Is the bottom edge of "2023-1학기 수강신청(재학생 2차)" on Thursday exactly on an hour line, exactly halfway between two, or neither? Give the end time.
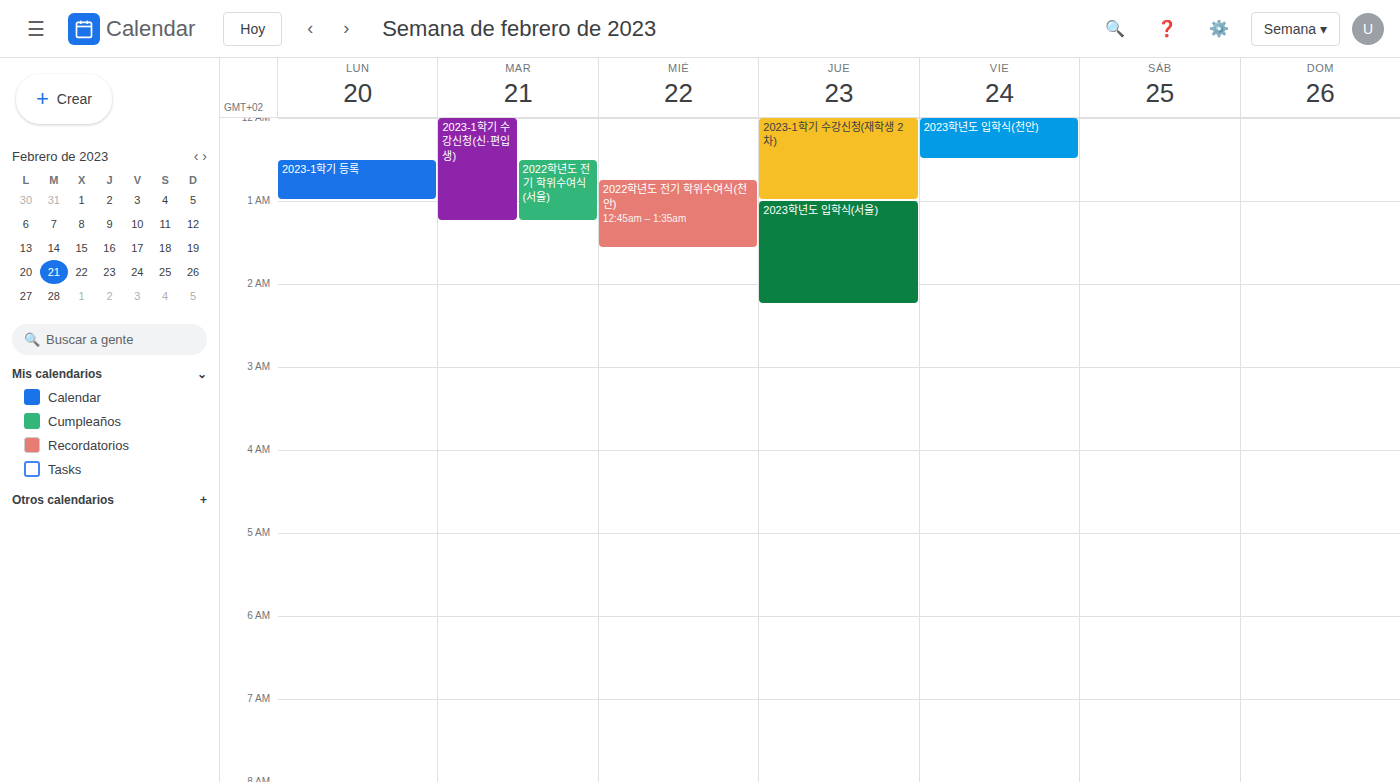
1:00 AM -- exactly on the 1 AM line.